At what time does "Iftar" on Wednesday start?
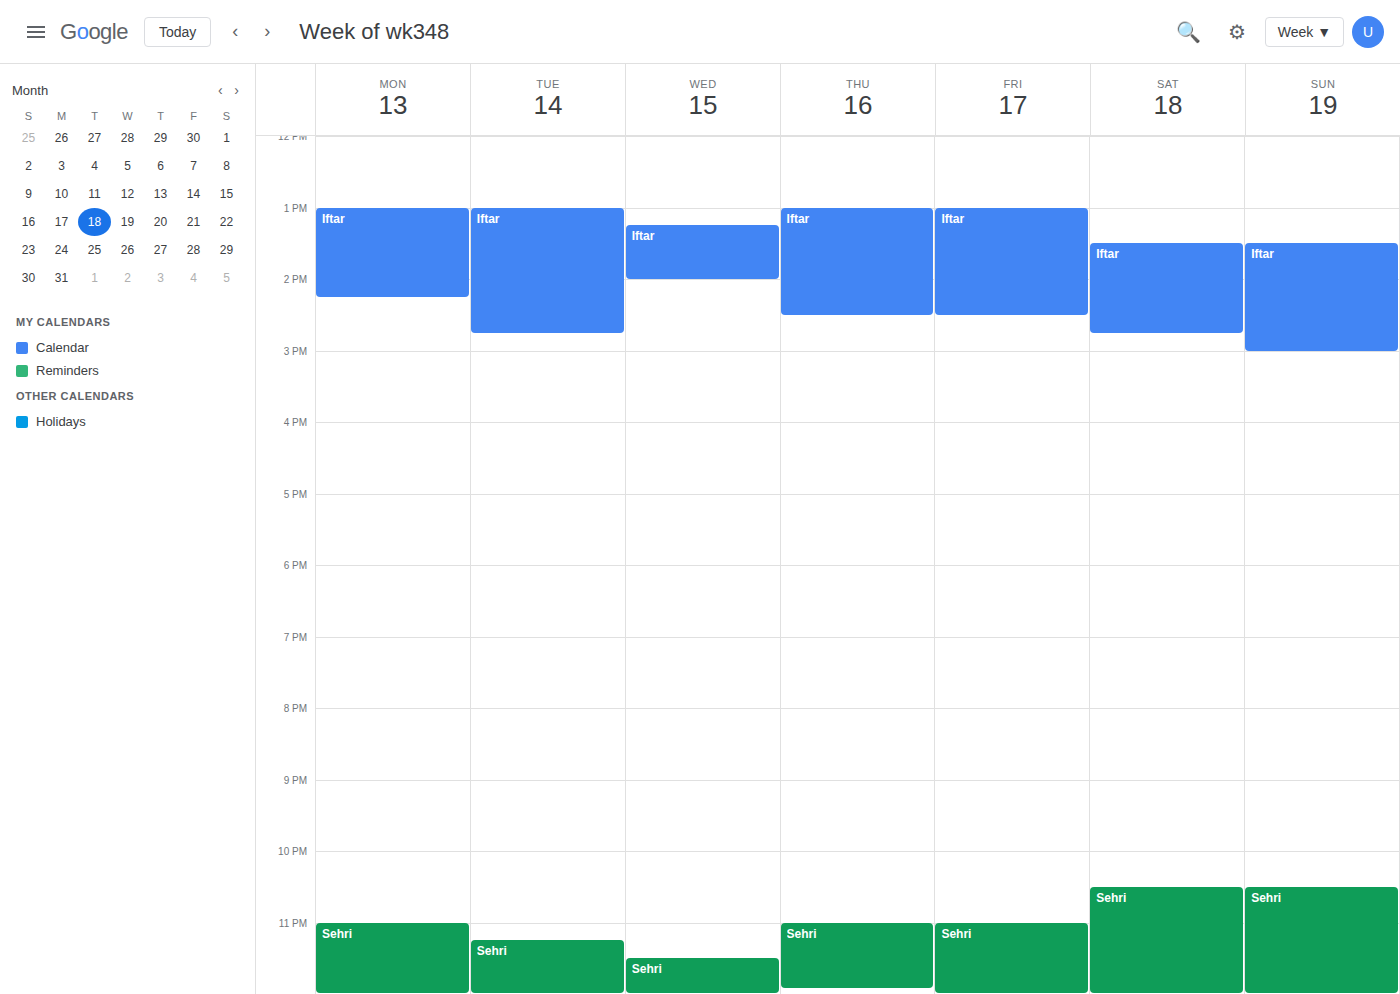
1:15 PM